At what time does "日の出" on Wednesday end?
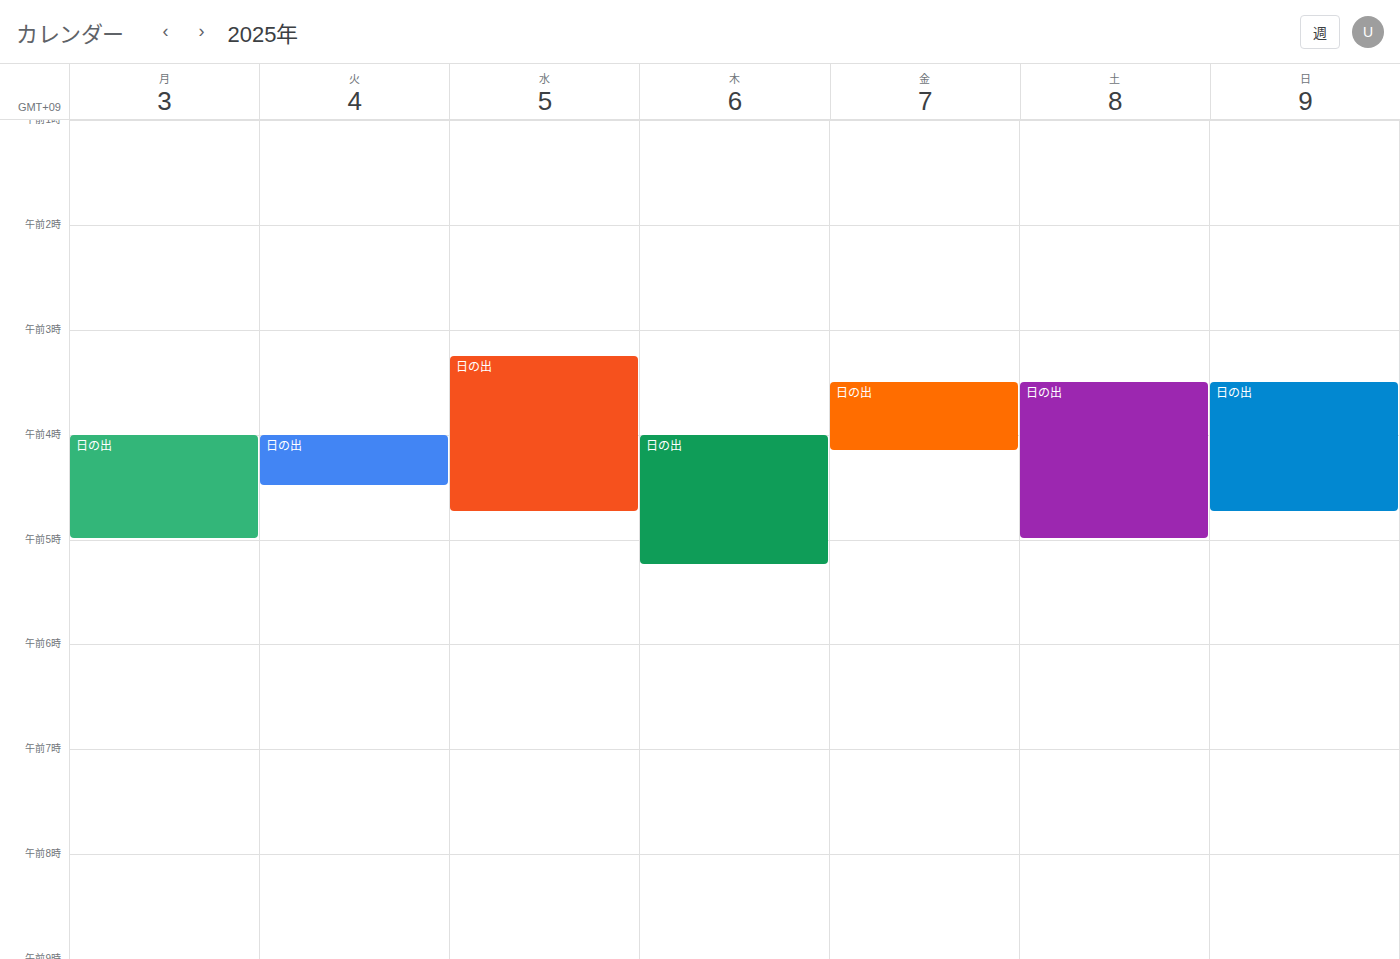
4:45 AM